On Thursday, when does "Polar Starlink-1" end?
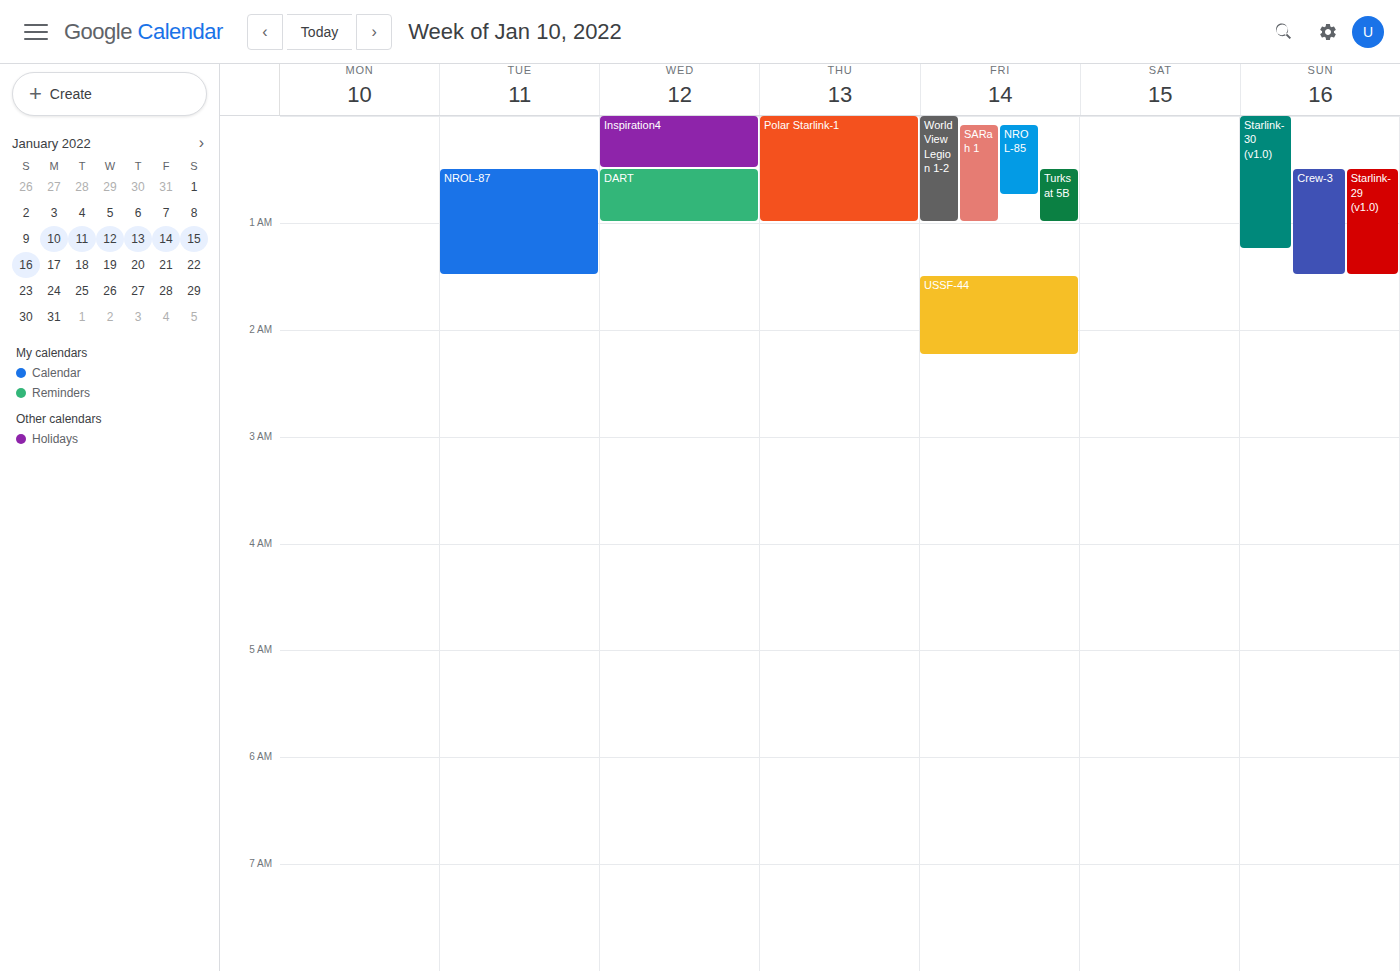
1:00 AM